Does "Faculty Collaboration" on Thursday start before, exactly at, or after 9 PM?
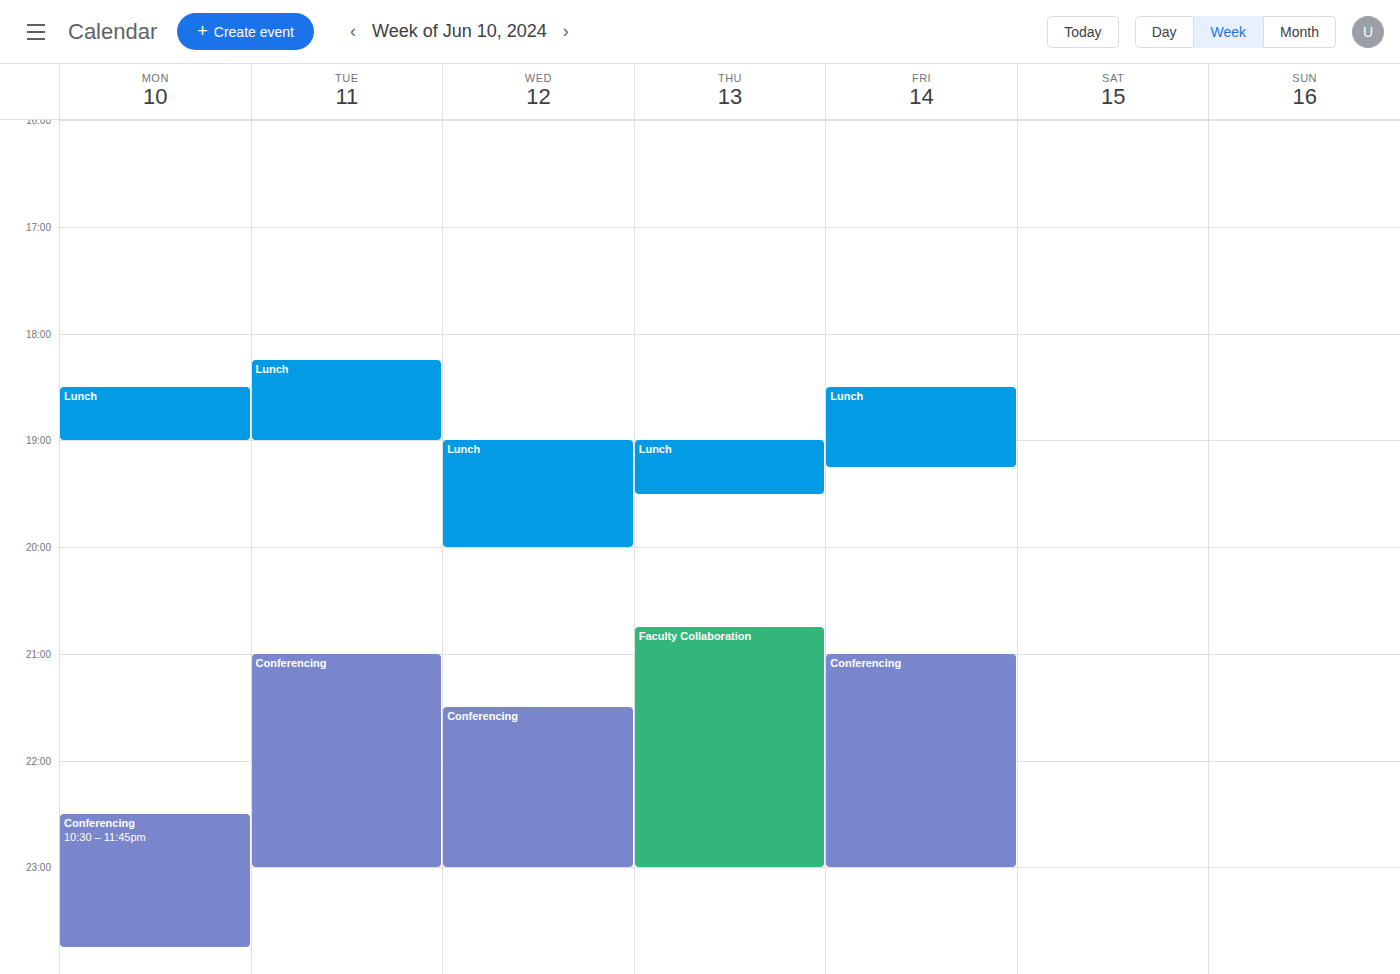
8:45 PM -- before 9 PM, 15 minutes above the 9 PM line.